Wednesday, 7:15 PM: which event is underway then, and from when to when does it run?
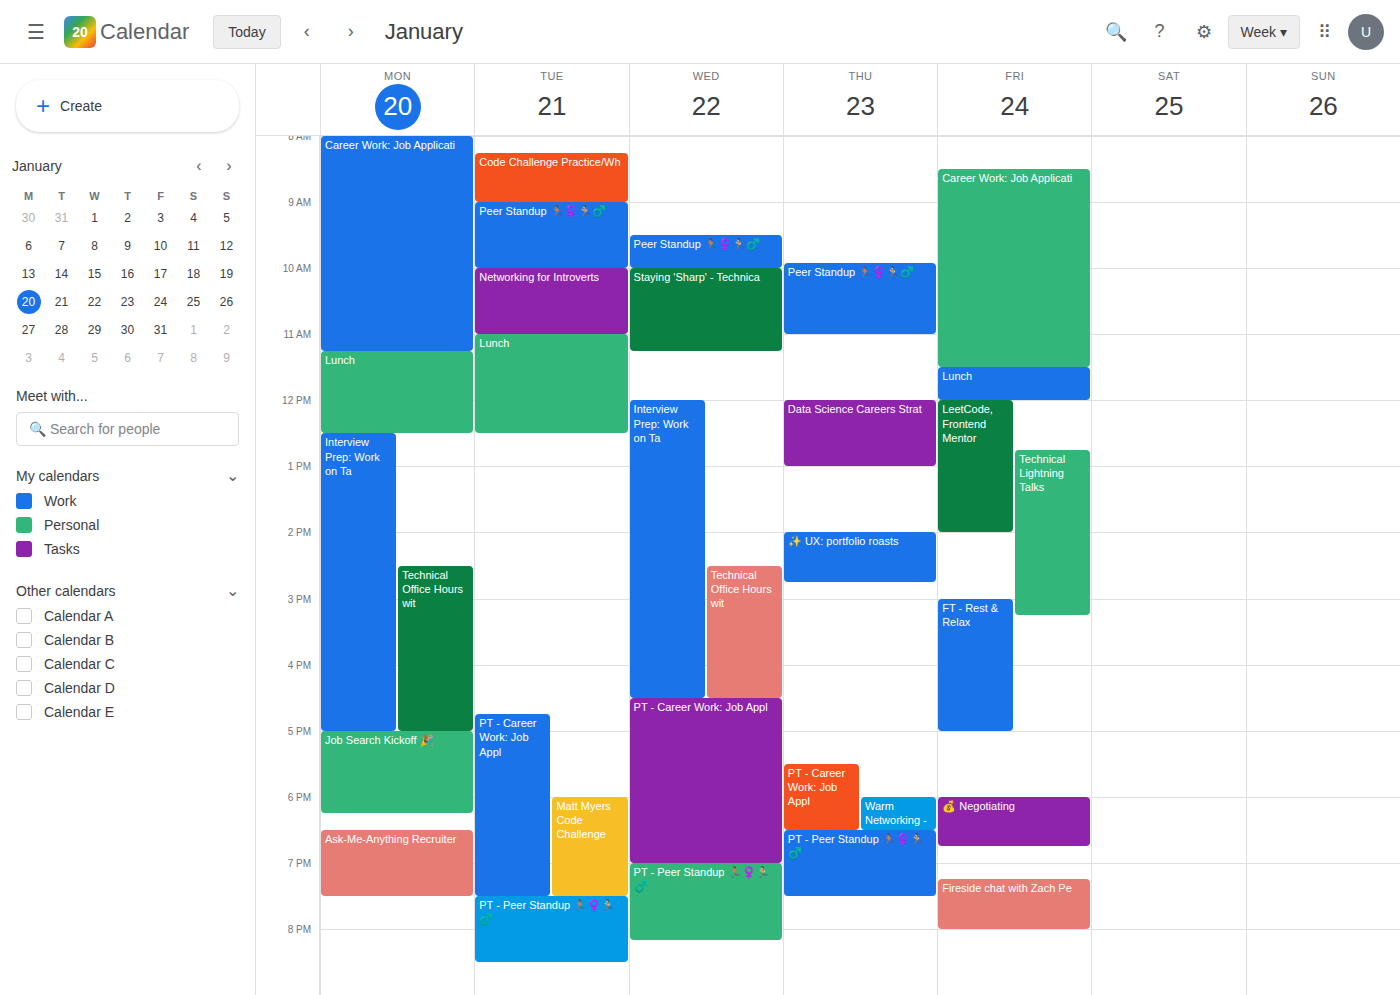
"PT - Peer Standup 🏃🏽♀️🏃🏻♂️", 7:00 PM to 8:10 PM